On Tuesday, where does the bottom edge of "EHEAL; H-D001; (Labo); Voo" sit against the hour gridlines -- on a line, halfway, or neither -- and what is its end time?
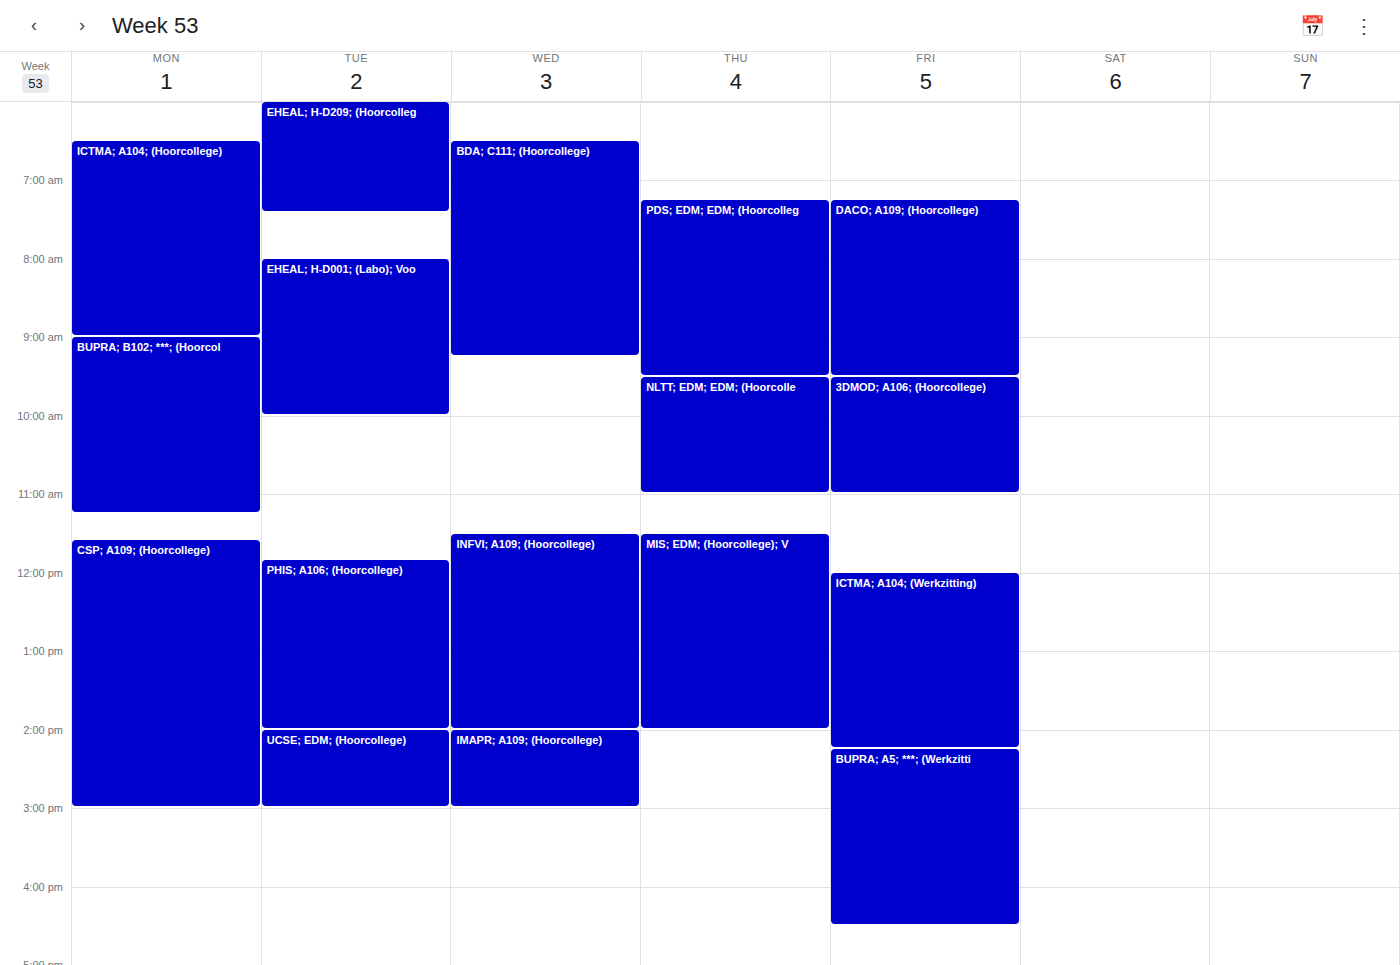
10:00 -- exactly on the 10:00 line.